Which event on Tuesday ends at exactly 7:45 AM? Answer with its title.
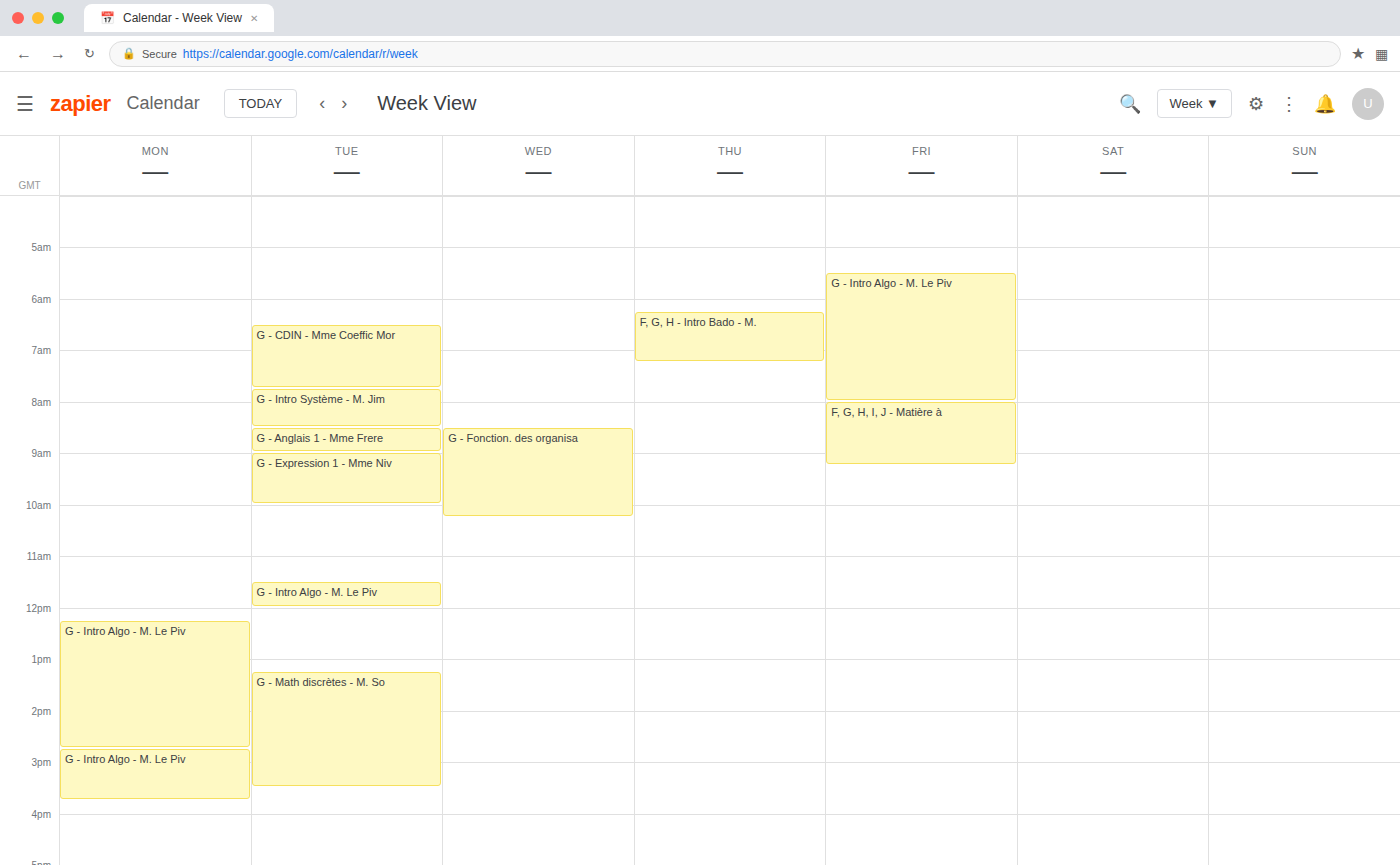
"G - CDIN - Mme Coeffic Mor"